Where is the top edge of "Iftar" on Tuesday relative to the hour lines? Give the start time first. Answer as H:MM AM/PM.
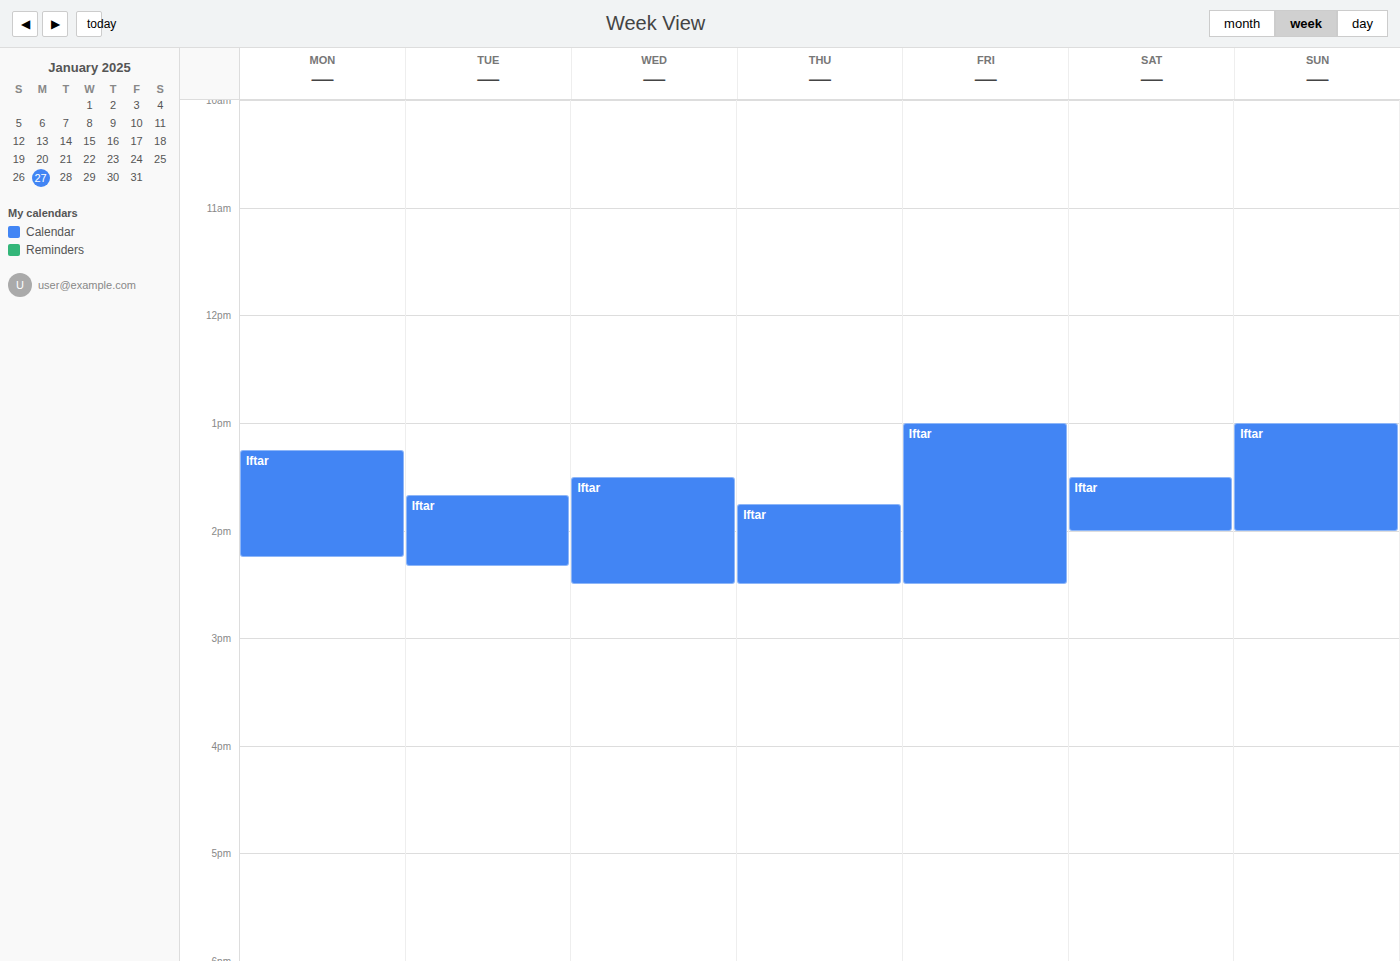
1:40 PM -- neither: 40 minutes below the 1 PM line and 20 minutes above the 2 PM line.